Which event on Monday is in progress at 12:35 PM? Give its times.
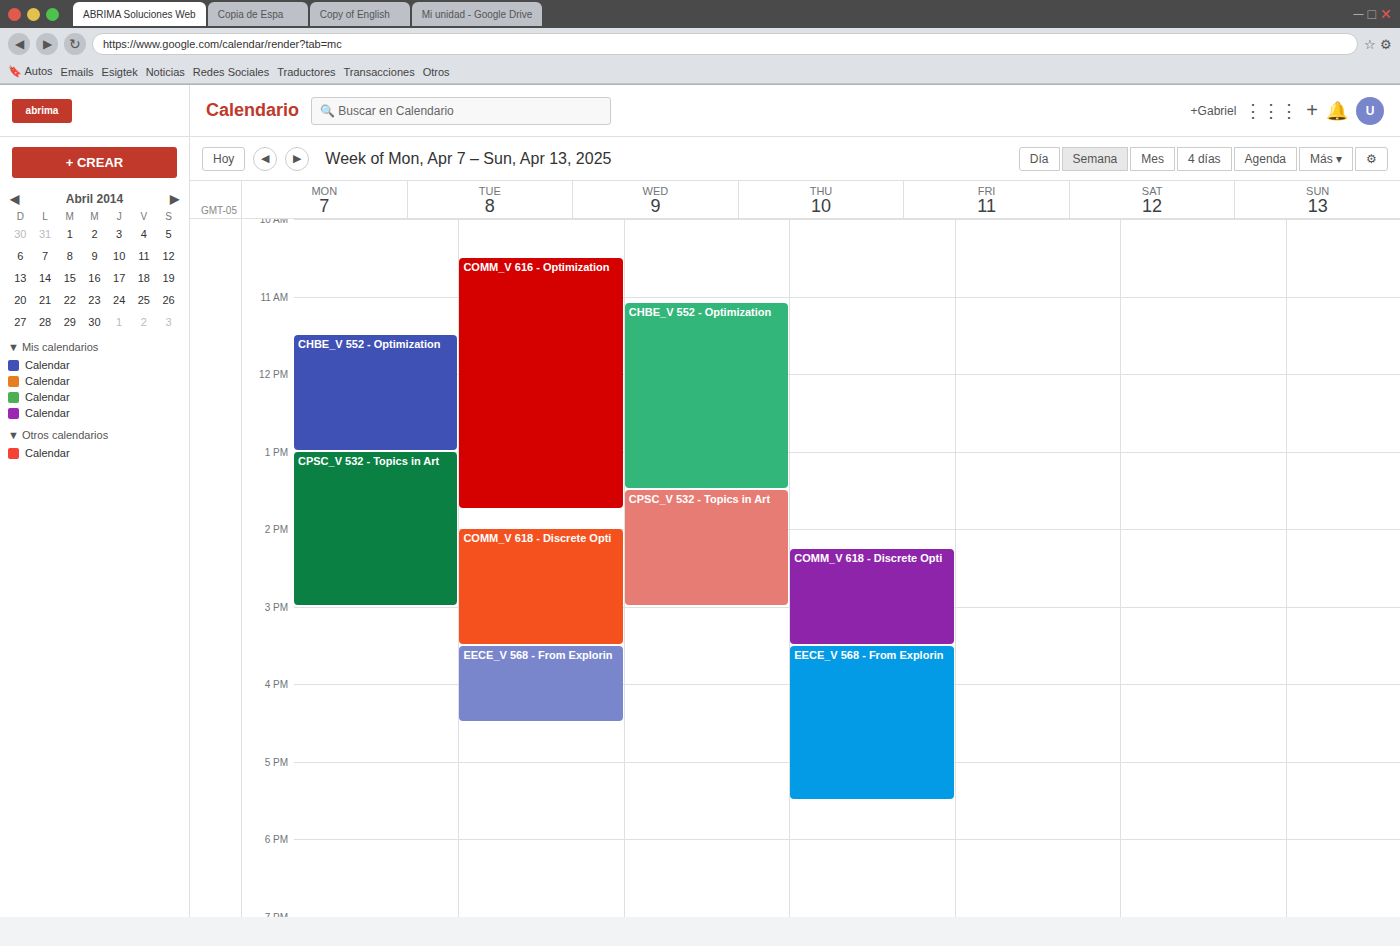
"CHBE_V 552 - Optimization", 11:30 AM to 1:00 PM